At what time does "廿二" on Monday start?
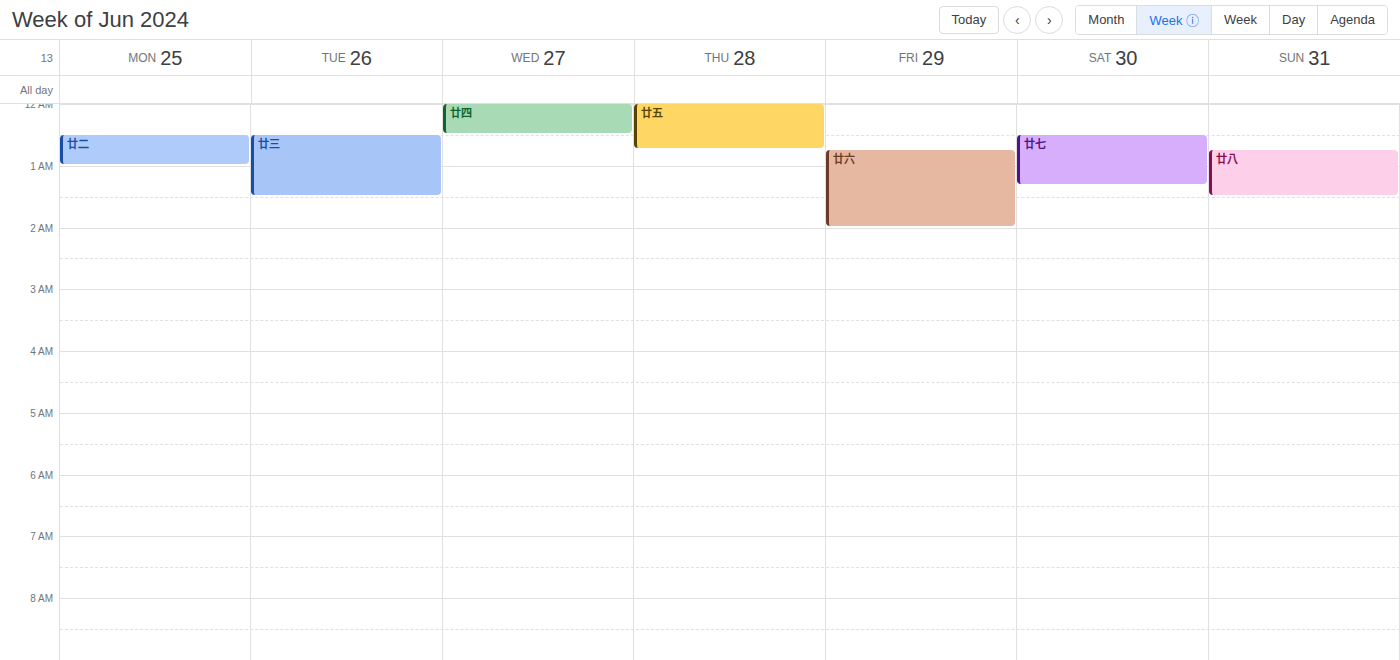
12:30 AM